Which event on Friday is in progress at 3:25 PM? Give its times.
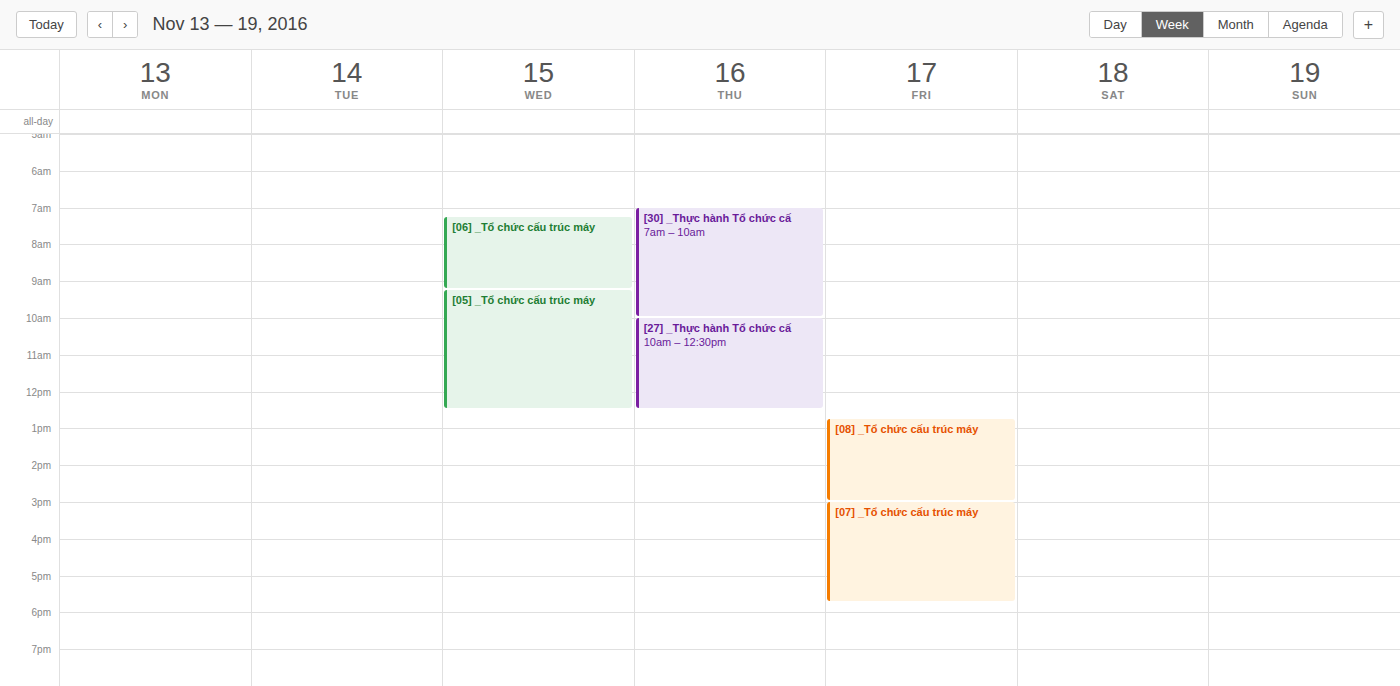
"[07] _Tổ chức cấu trúc máy", 3:00 PM to 5:45 PM